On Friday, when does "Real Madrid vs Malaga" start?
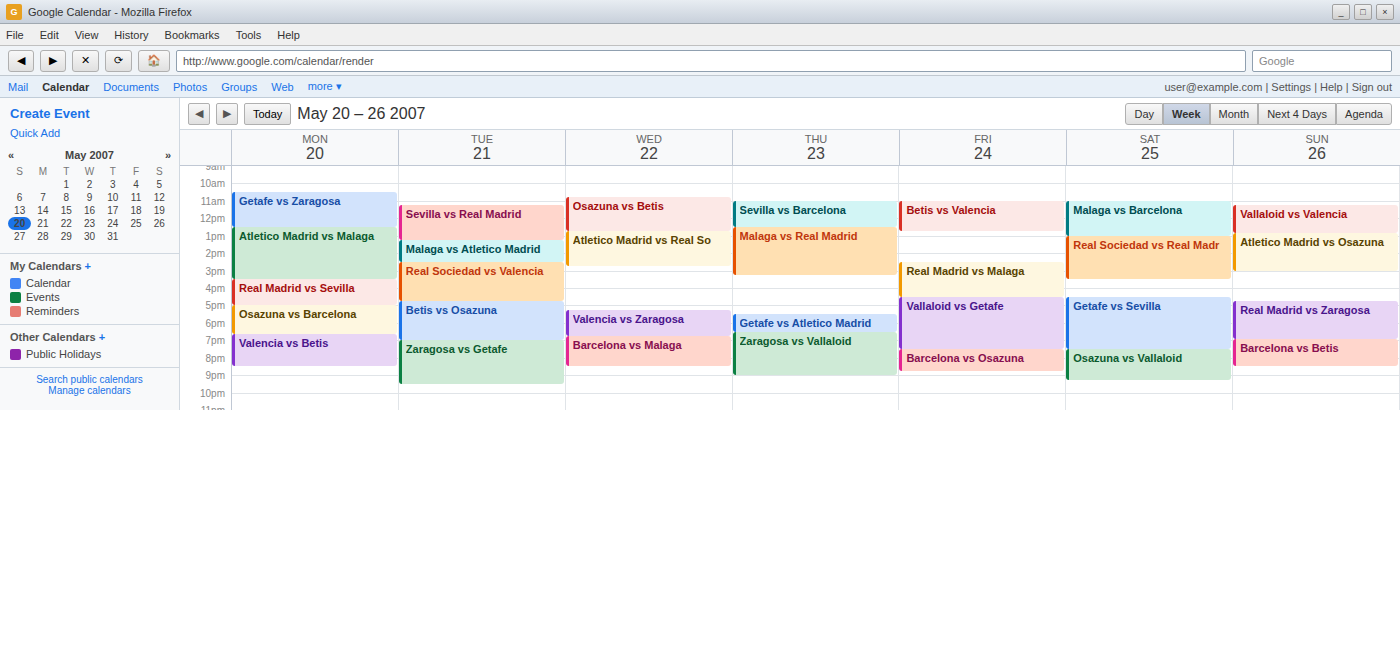
2:30 PM